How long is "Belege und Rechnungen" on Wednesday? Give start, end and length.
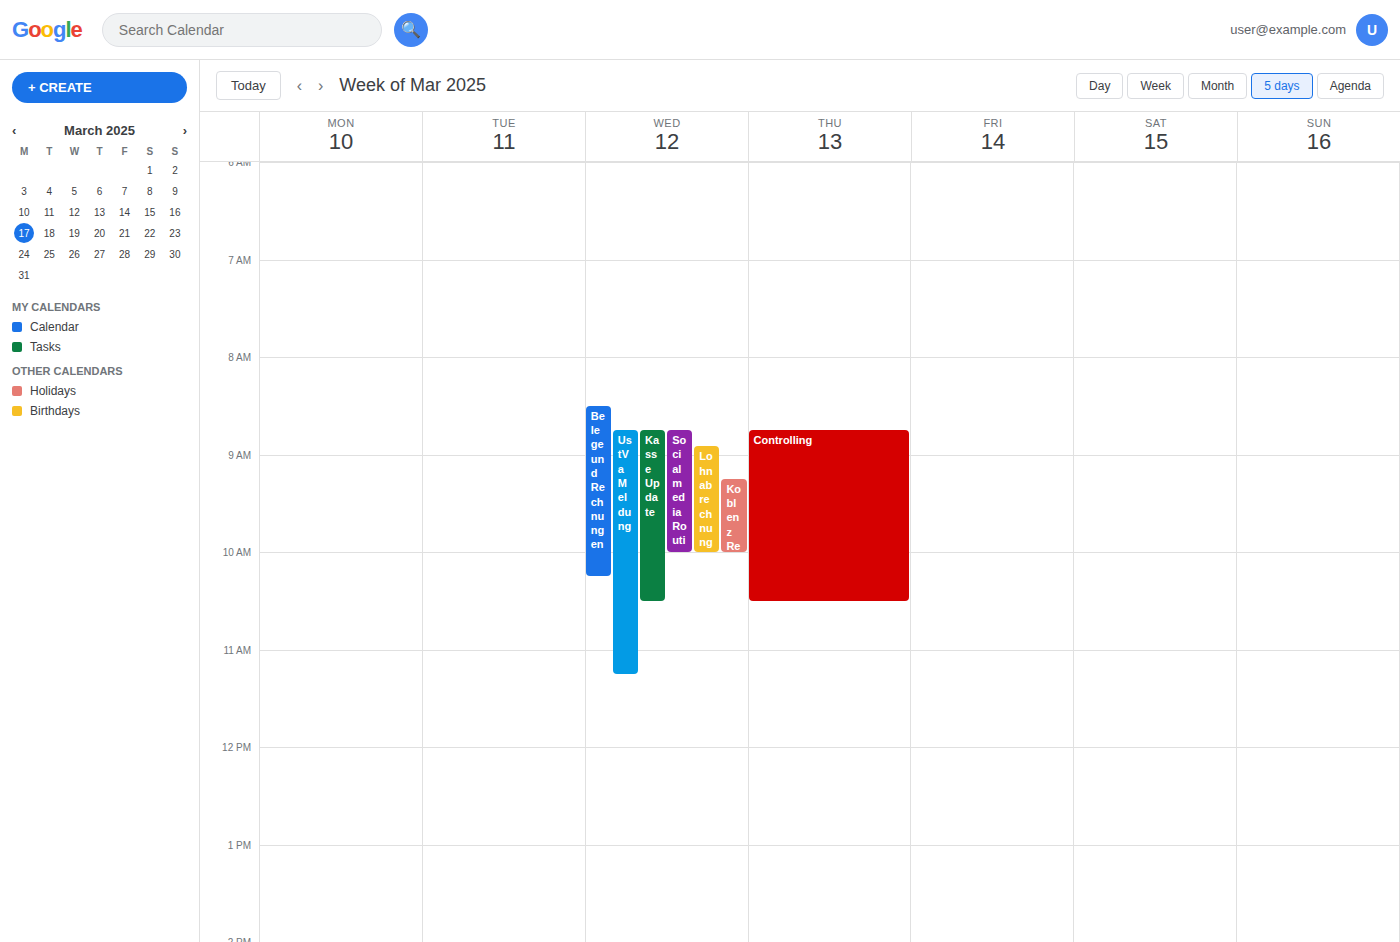
8:30 AM to 10:15 AM, 1 hour 45 minutes